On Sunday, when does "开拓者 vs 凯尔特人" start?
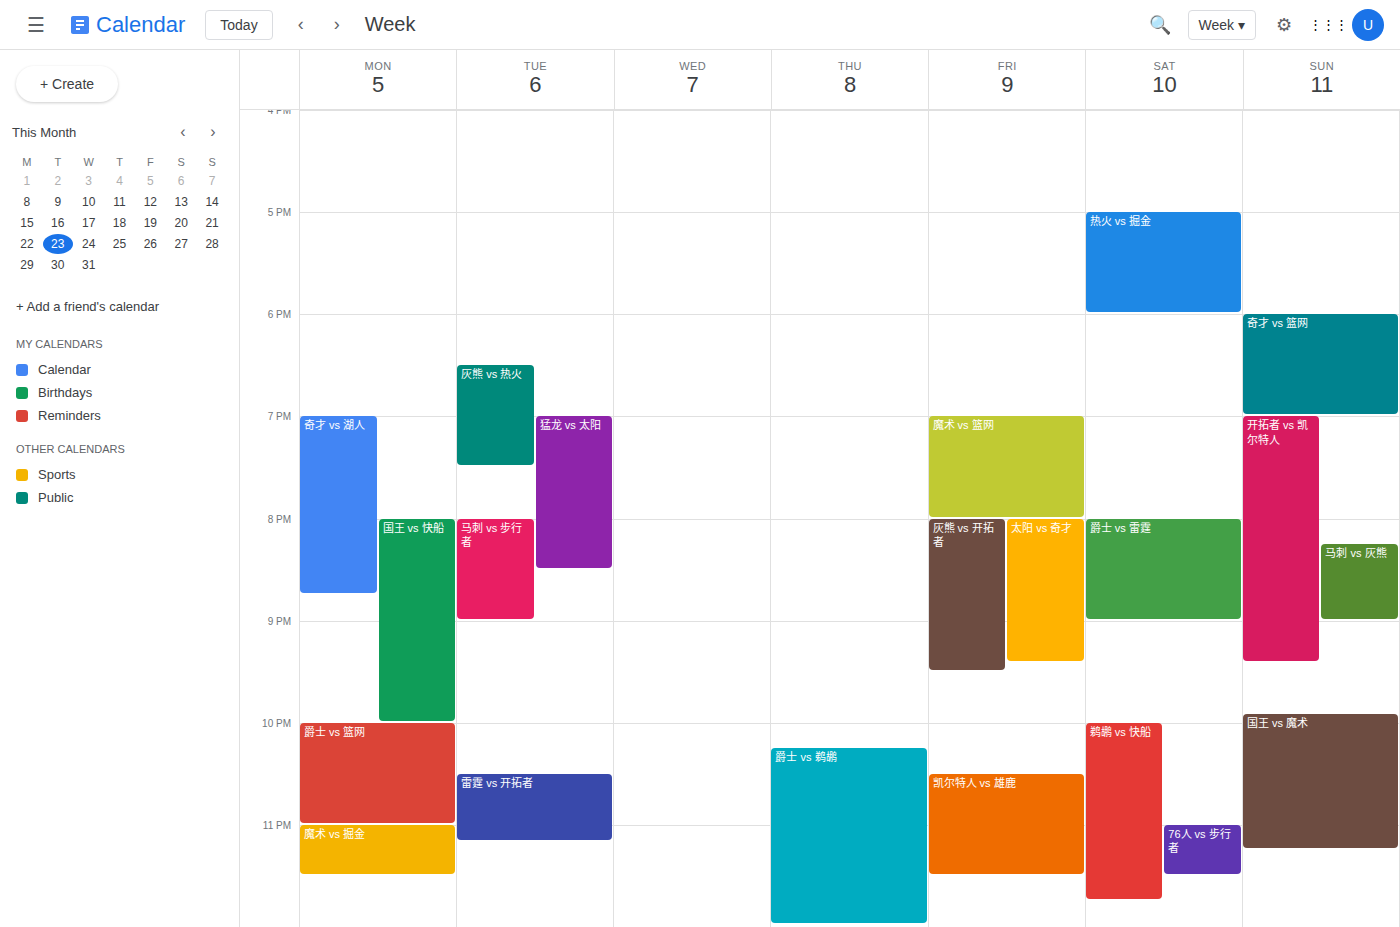
7:00 PM